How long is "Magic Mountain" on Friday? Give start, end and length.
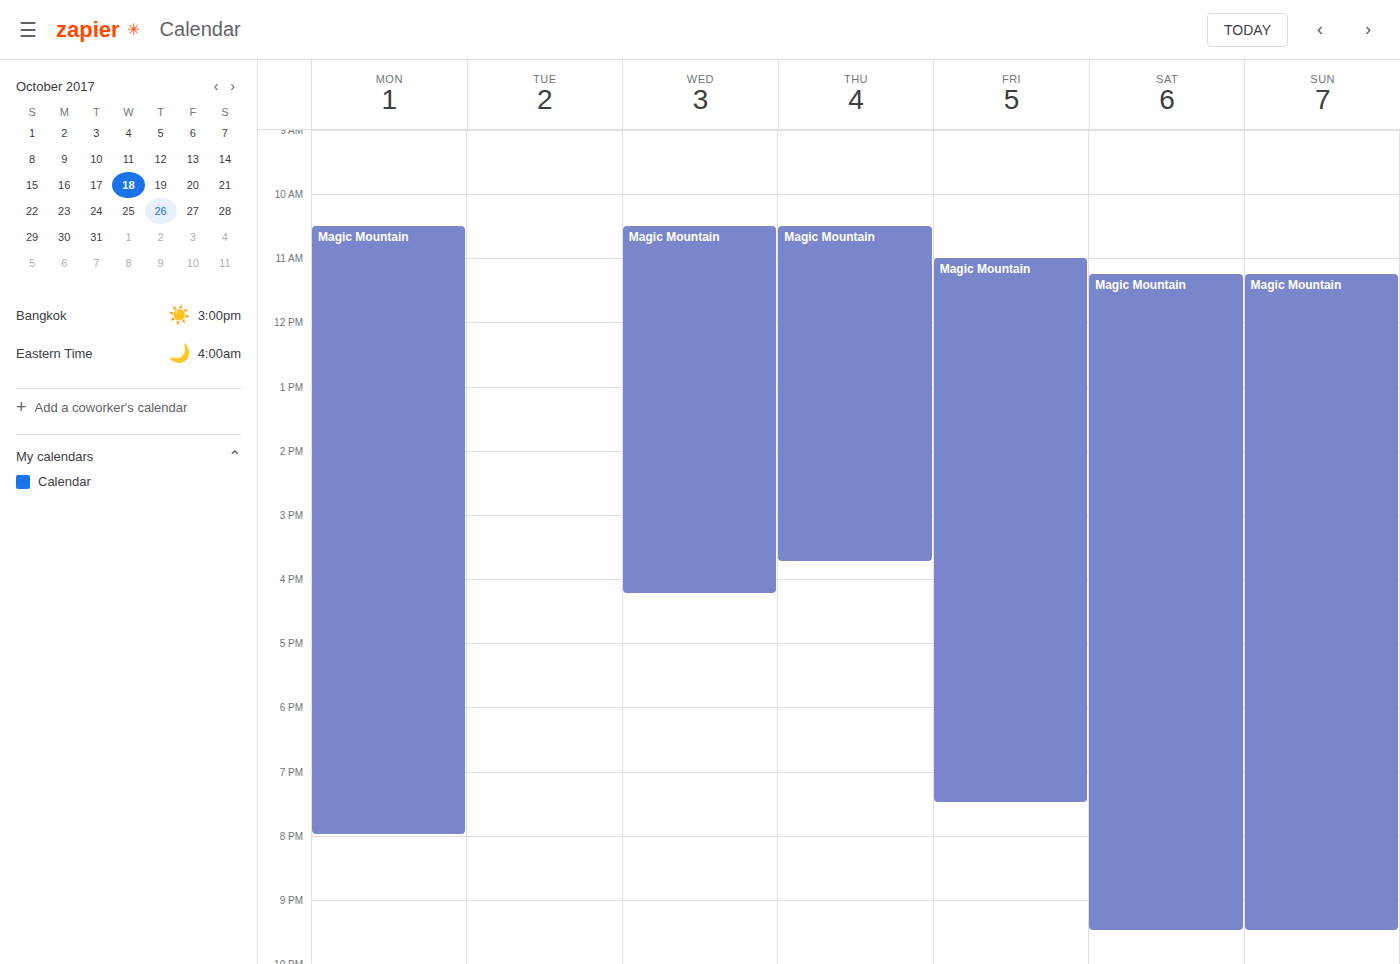
11:00 AM to 7:30 PM, 8 hours 30 minutes